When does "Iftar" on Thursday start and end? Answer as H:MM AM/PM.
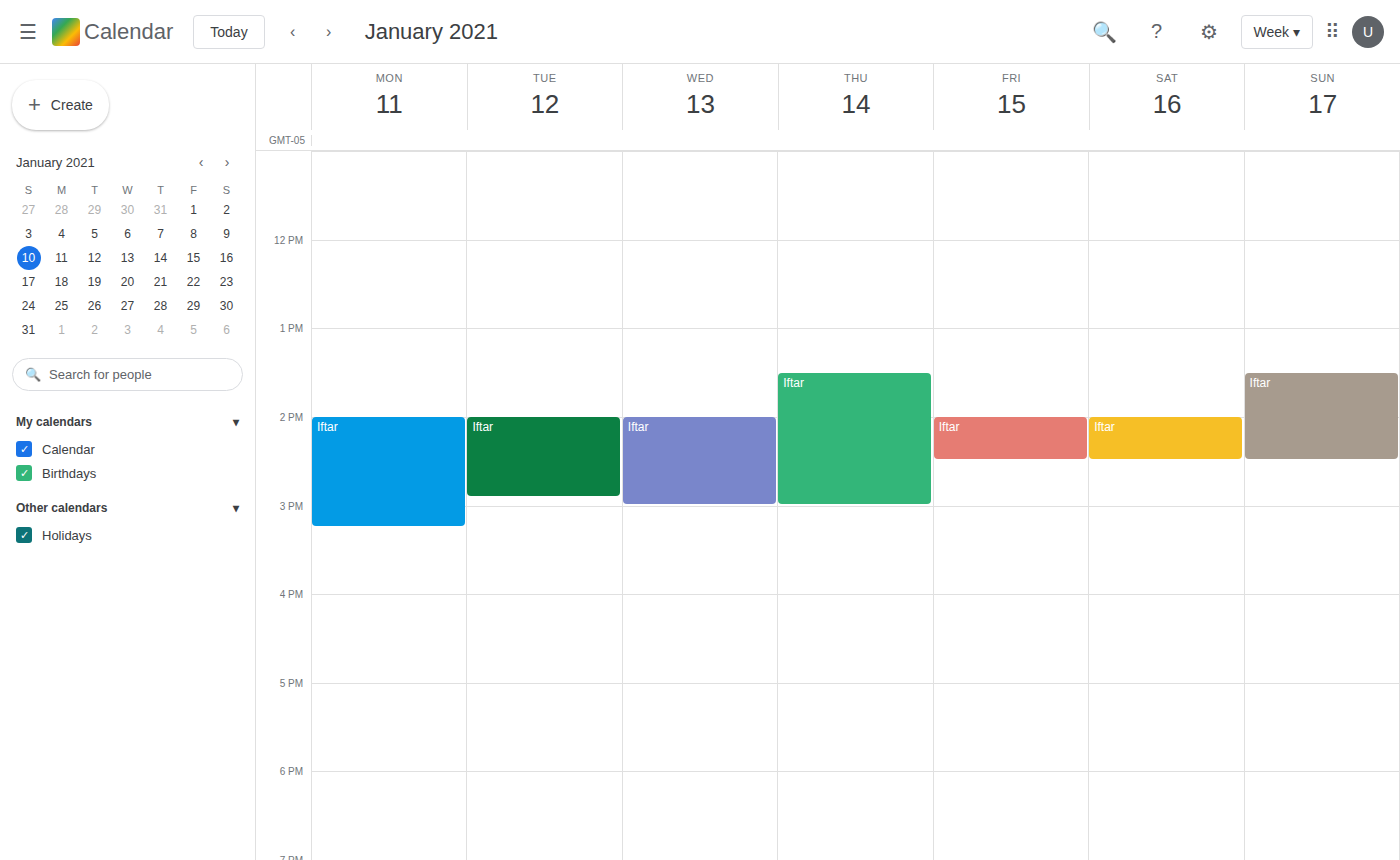
1:30 PM to 3:00 PM